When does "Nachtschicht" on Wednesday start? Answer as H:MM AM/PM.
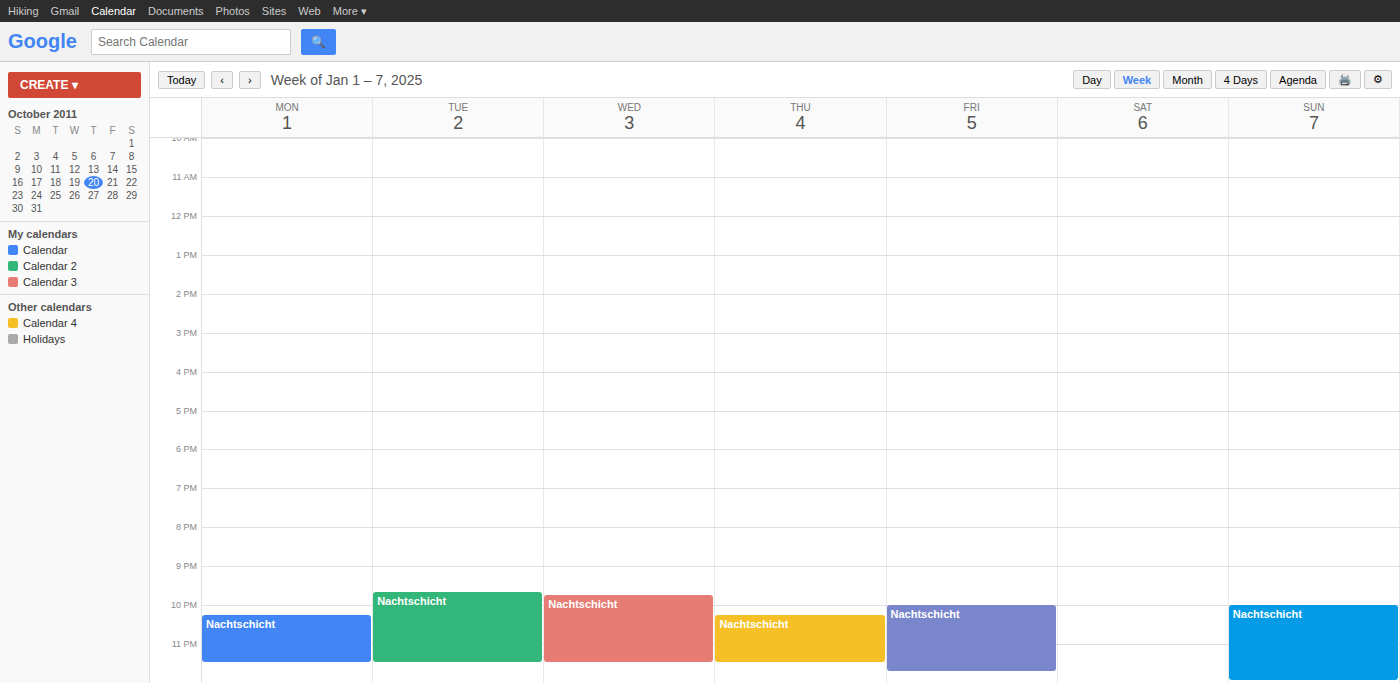
9:45 PM